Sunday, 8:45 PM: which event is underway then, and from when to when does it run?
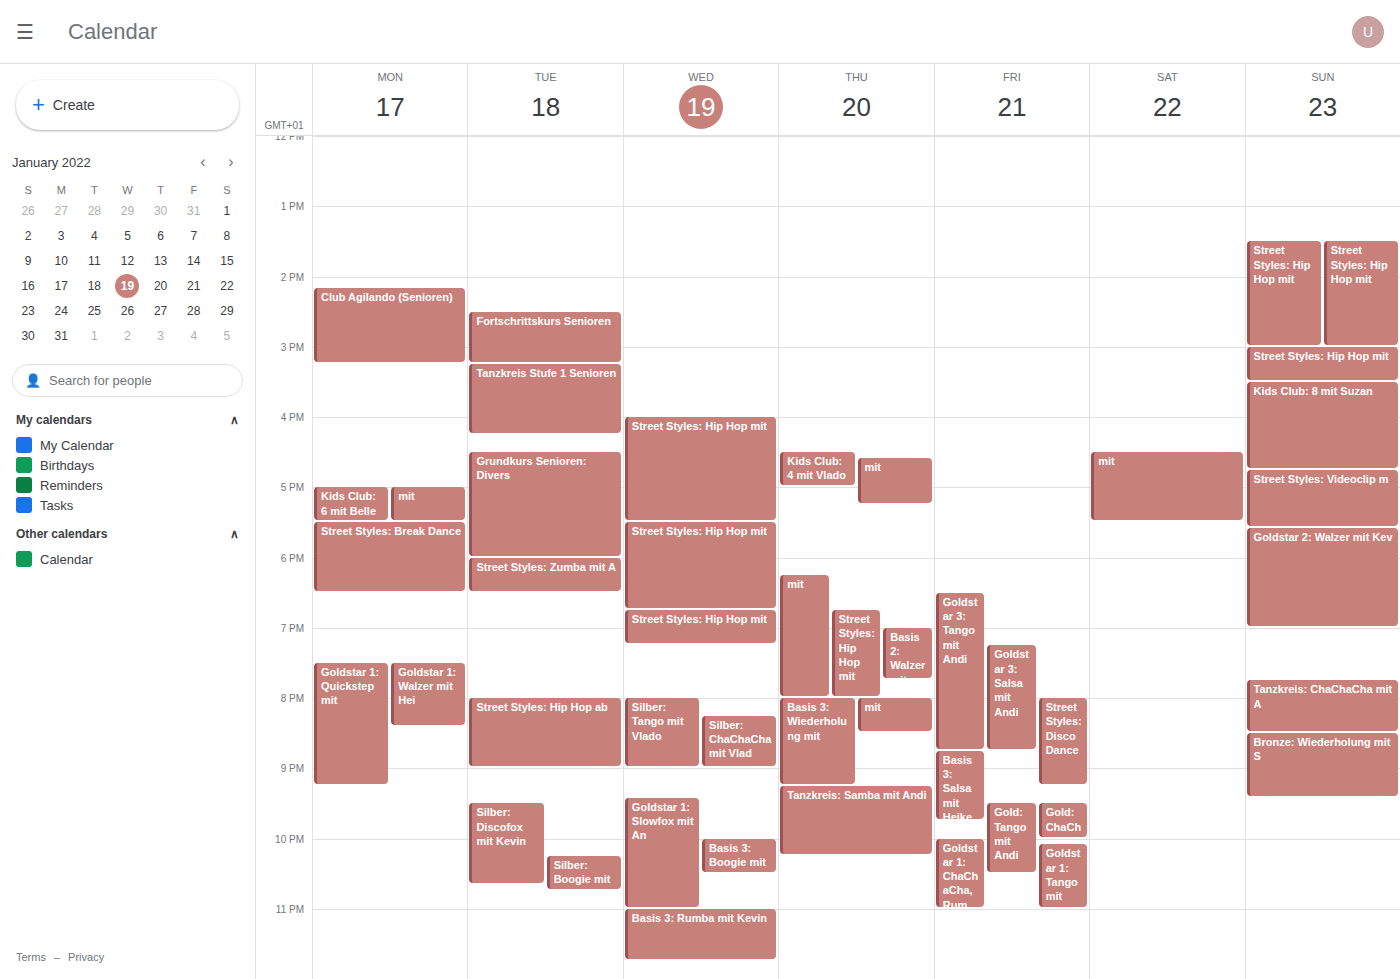
"Bronze: Wiederholung mit S", 8:30 PM to 9:25 PM